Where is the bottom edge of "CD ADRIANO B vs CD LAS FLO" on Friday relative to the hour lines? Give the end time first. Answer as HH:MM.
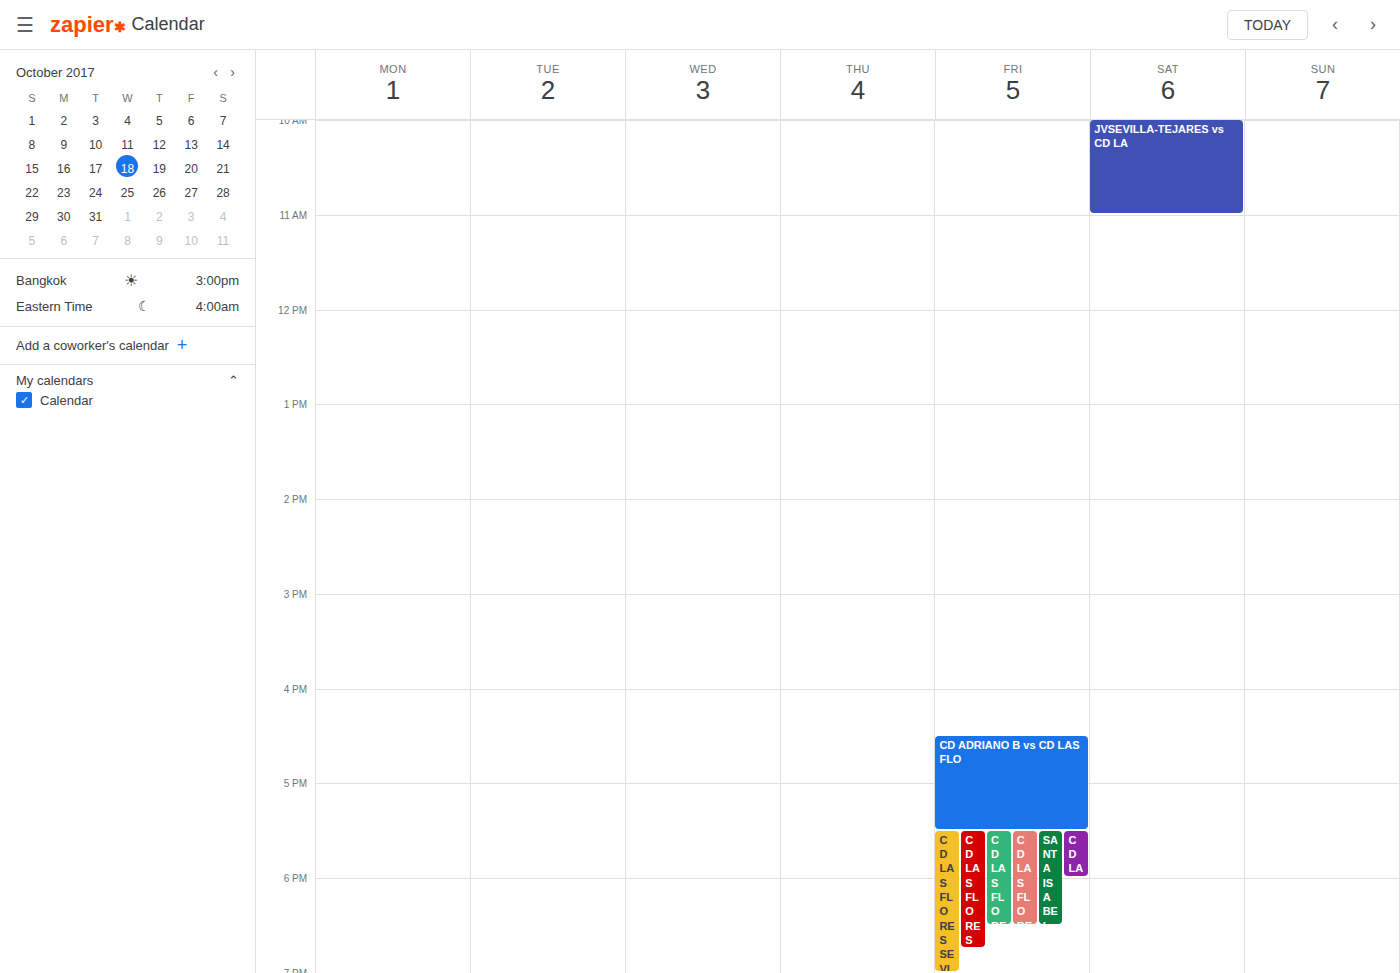
17:30 -- halfway between the 17:00 and 18:00 lines.